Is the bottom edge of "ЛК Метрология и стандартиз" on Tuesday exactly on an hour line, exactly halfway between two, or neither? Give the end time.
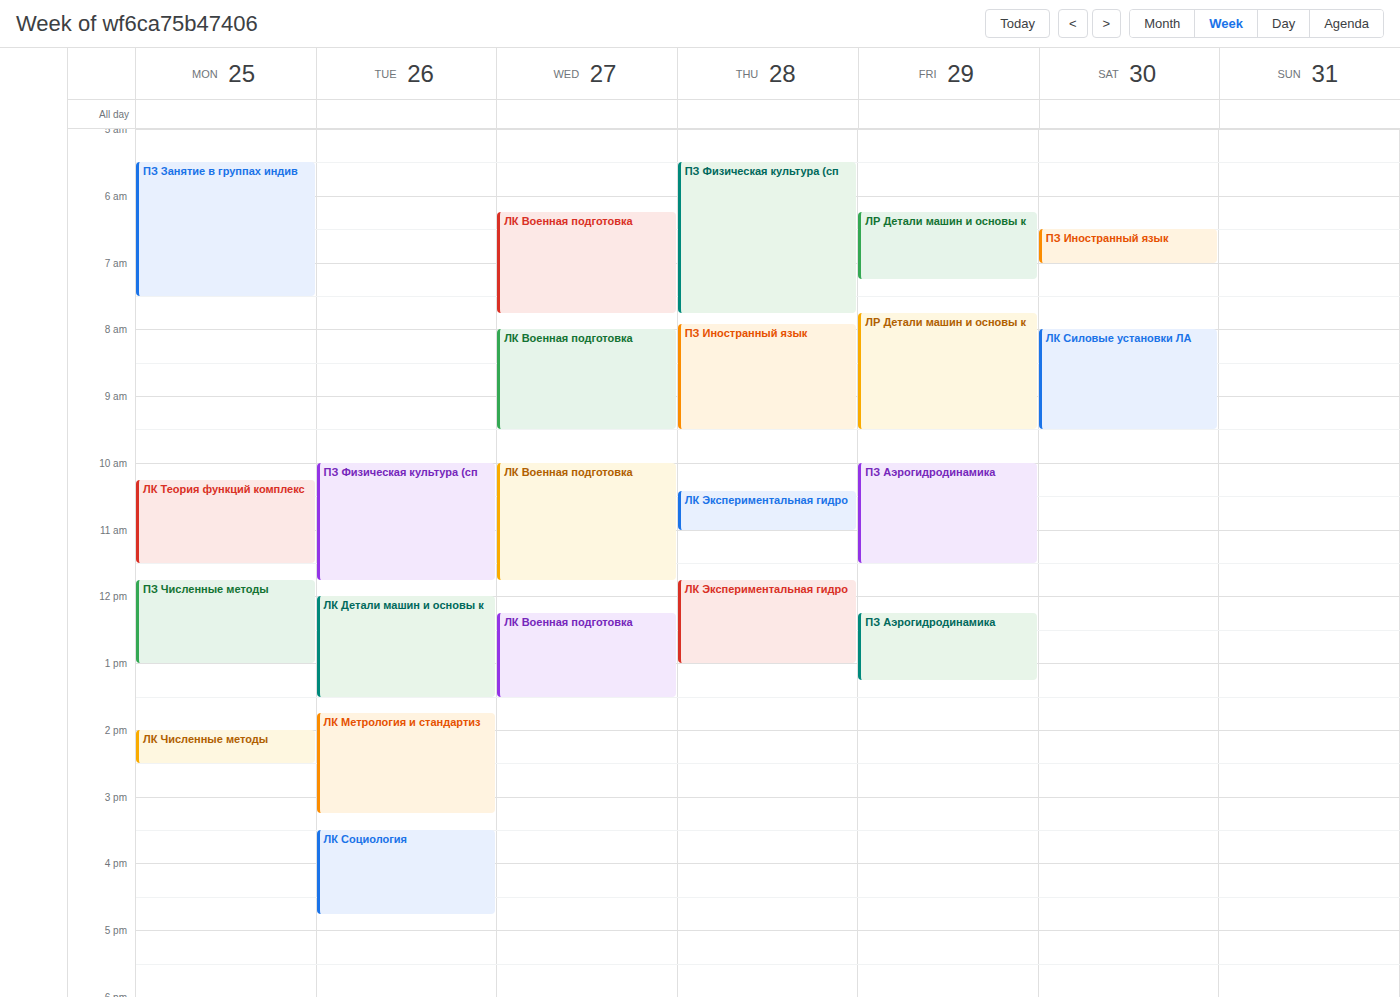
3:15 PM -- neither: a quarter of the way from the 3 PM line to the 4 PM line.